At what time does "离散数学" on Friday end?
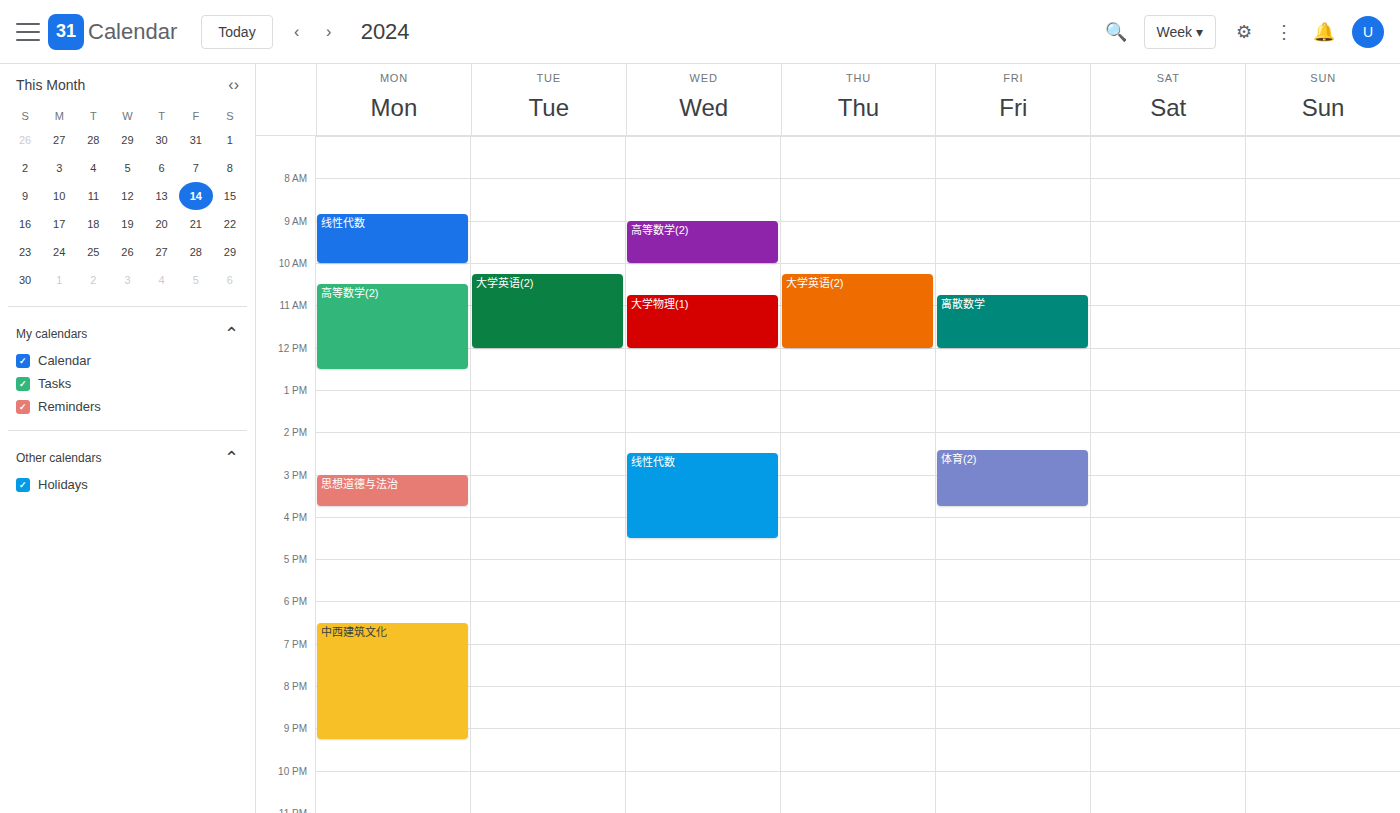
12:00 PM